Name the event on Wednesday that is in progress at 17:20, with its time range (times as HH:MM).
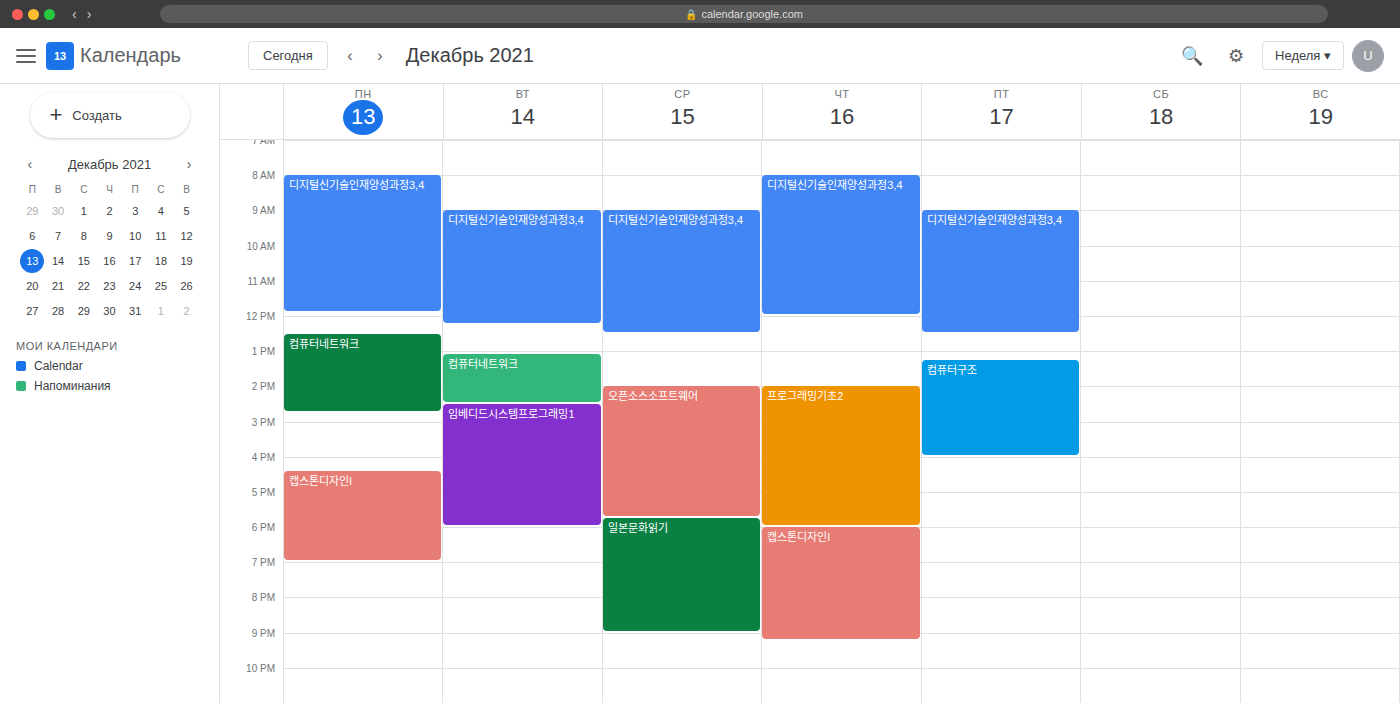
"오픈소스소프트웨어", 14:00 to 17:45